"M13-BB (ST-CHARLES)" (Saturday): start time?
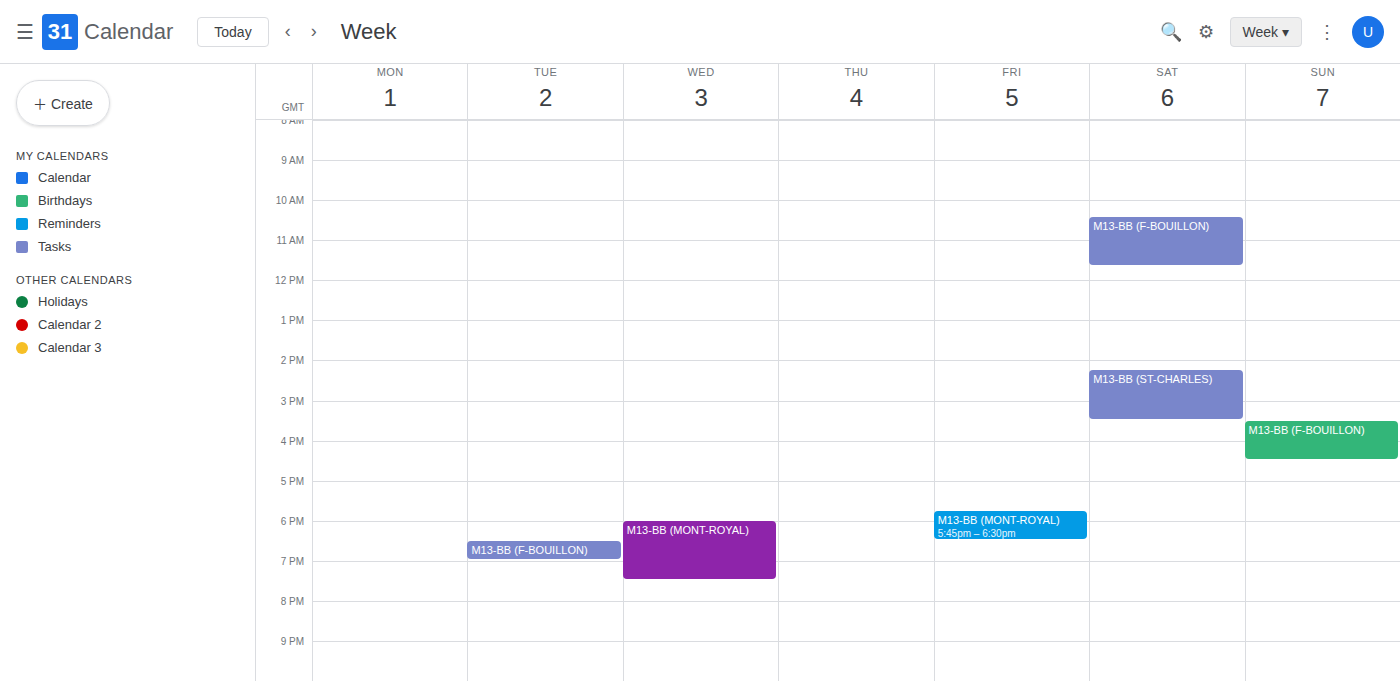
2:15 PM